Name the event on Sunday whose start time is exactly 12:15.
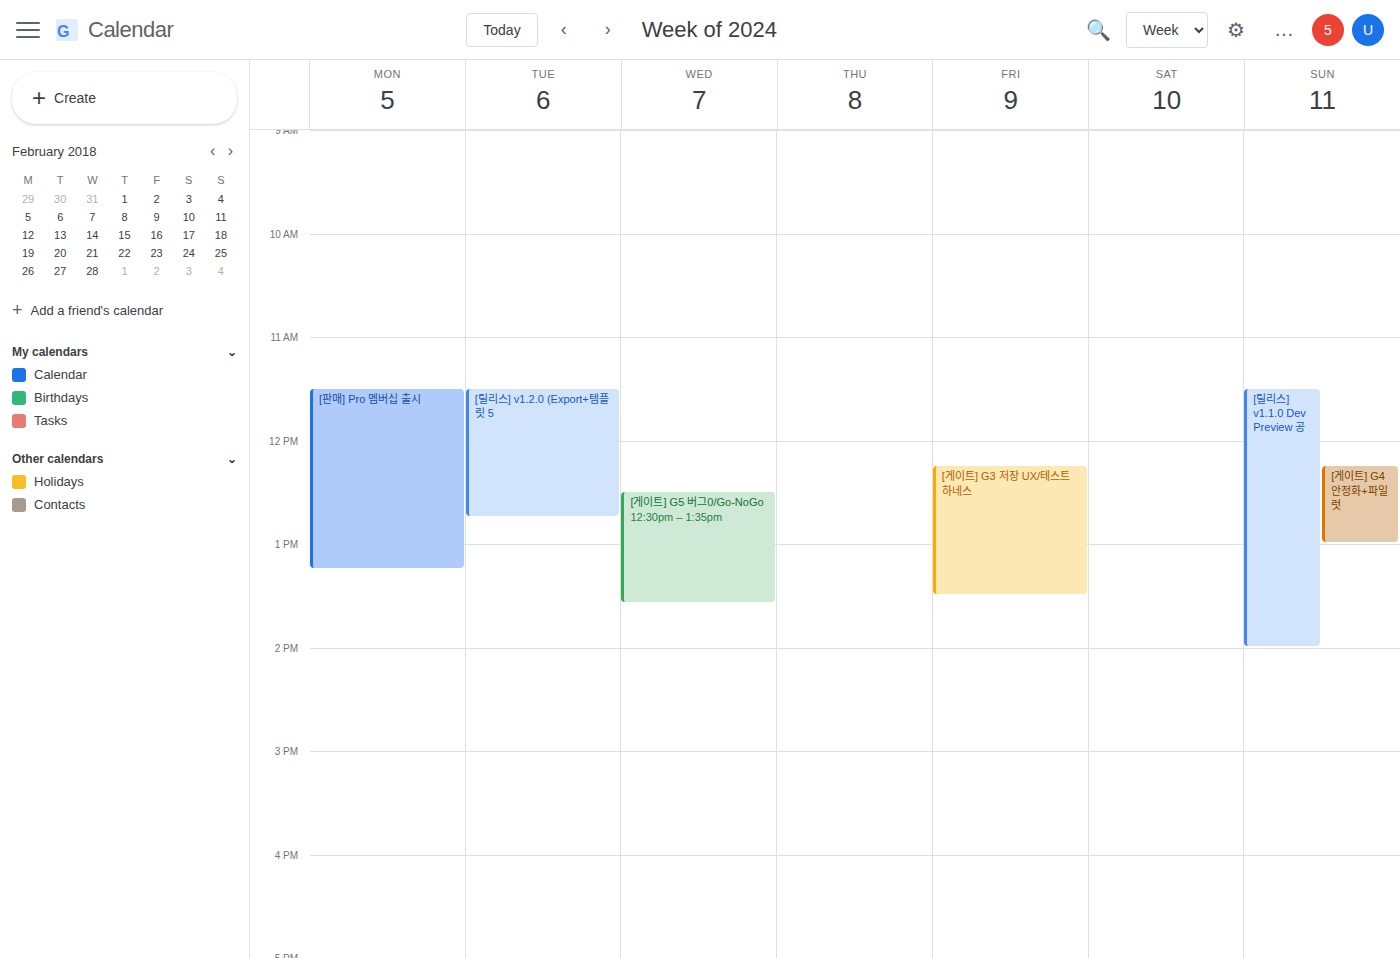
"[게이트] G4 안정화+파일럿"